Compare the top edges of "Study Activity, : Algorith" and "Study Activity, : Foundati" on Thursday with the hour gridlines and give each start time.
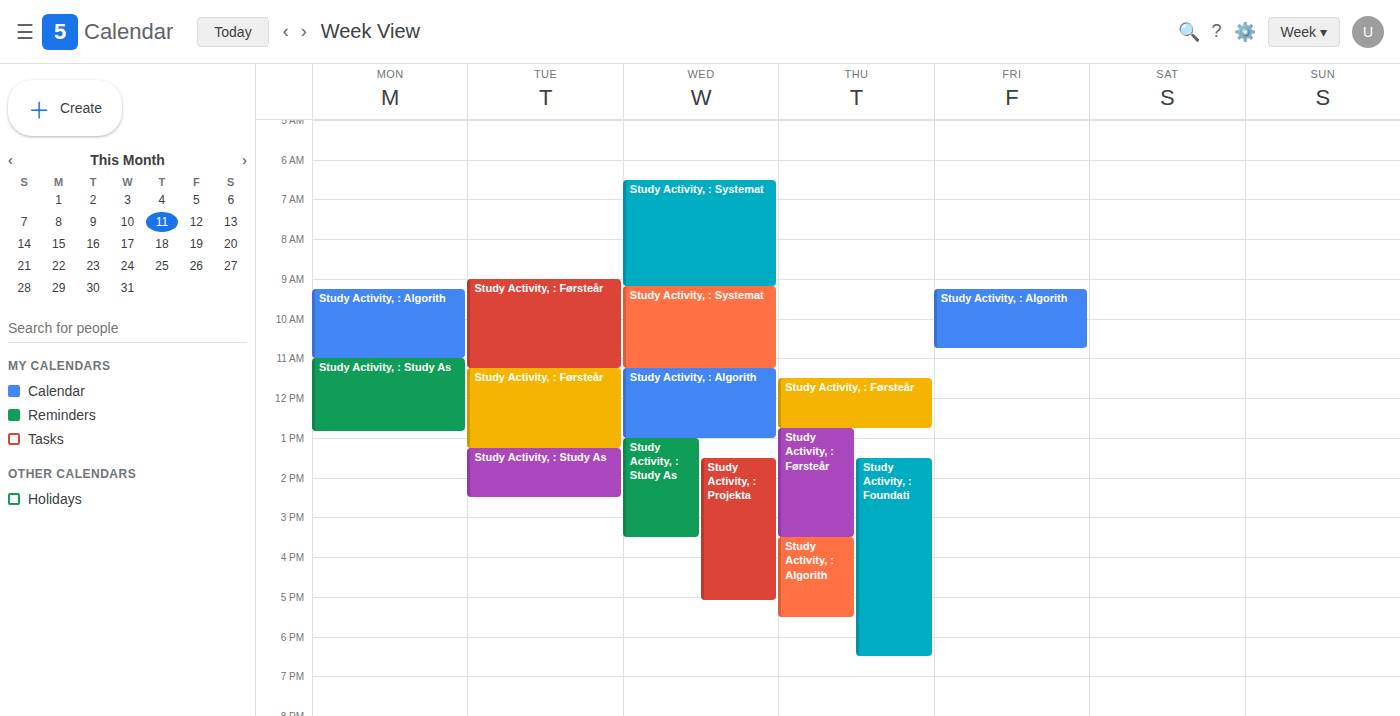
"Study Activity, : Algorith": 3:30 PM, halfway between the 3 PM and 4 PM lines. "Study Activity, : Foundati": 1:30 PM, halfway between the 1 PM and 2 PM lines.